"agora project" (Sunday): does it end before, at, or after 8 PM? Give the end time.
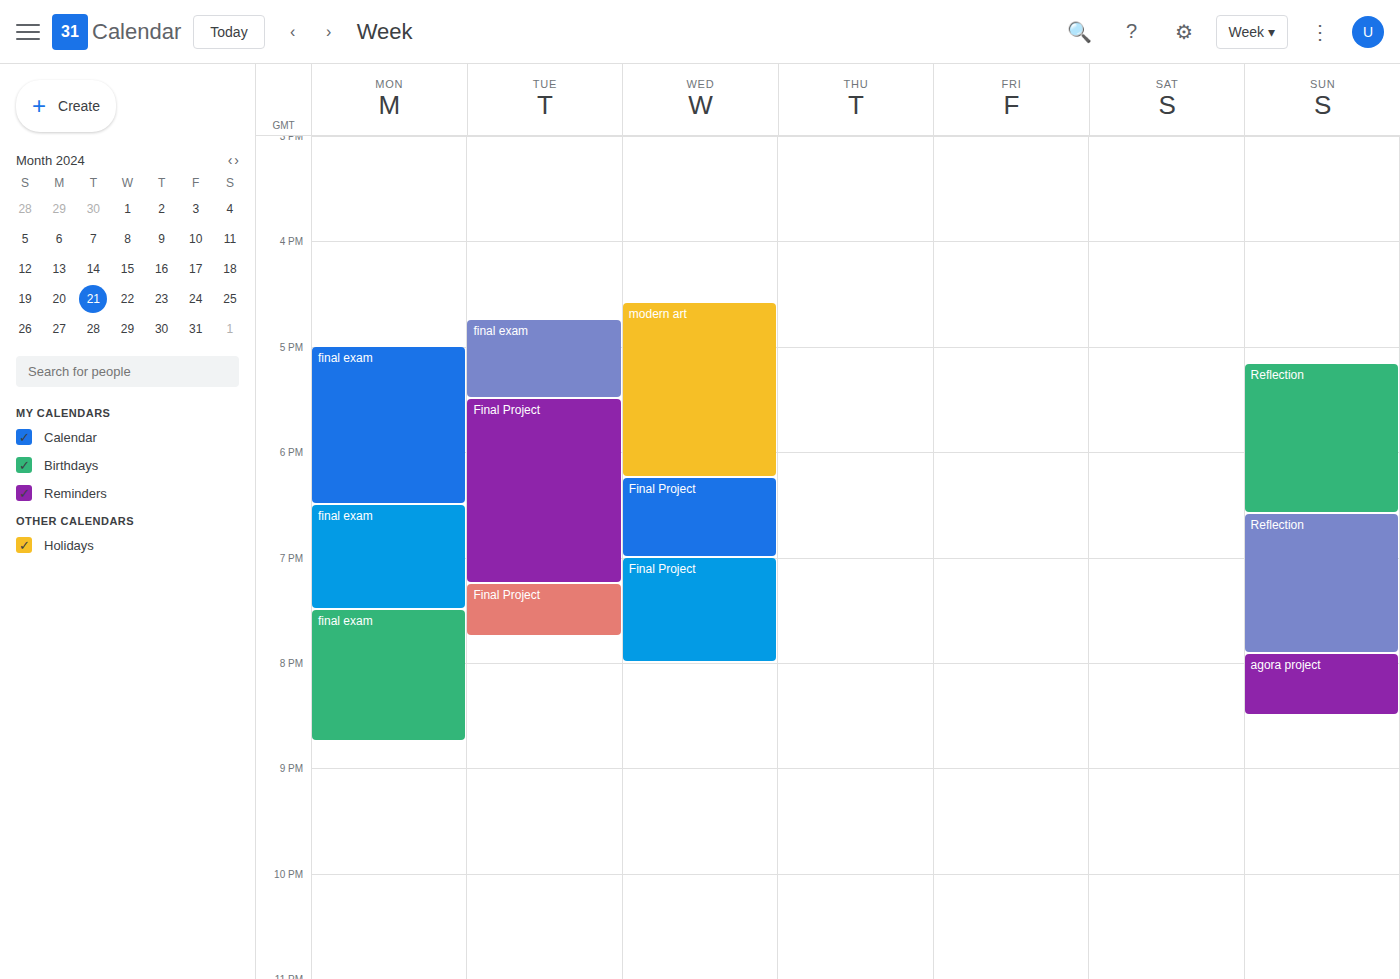
8:30 PM -- after 8 PM, 30 minutes below the 8 PM line.